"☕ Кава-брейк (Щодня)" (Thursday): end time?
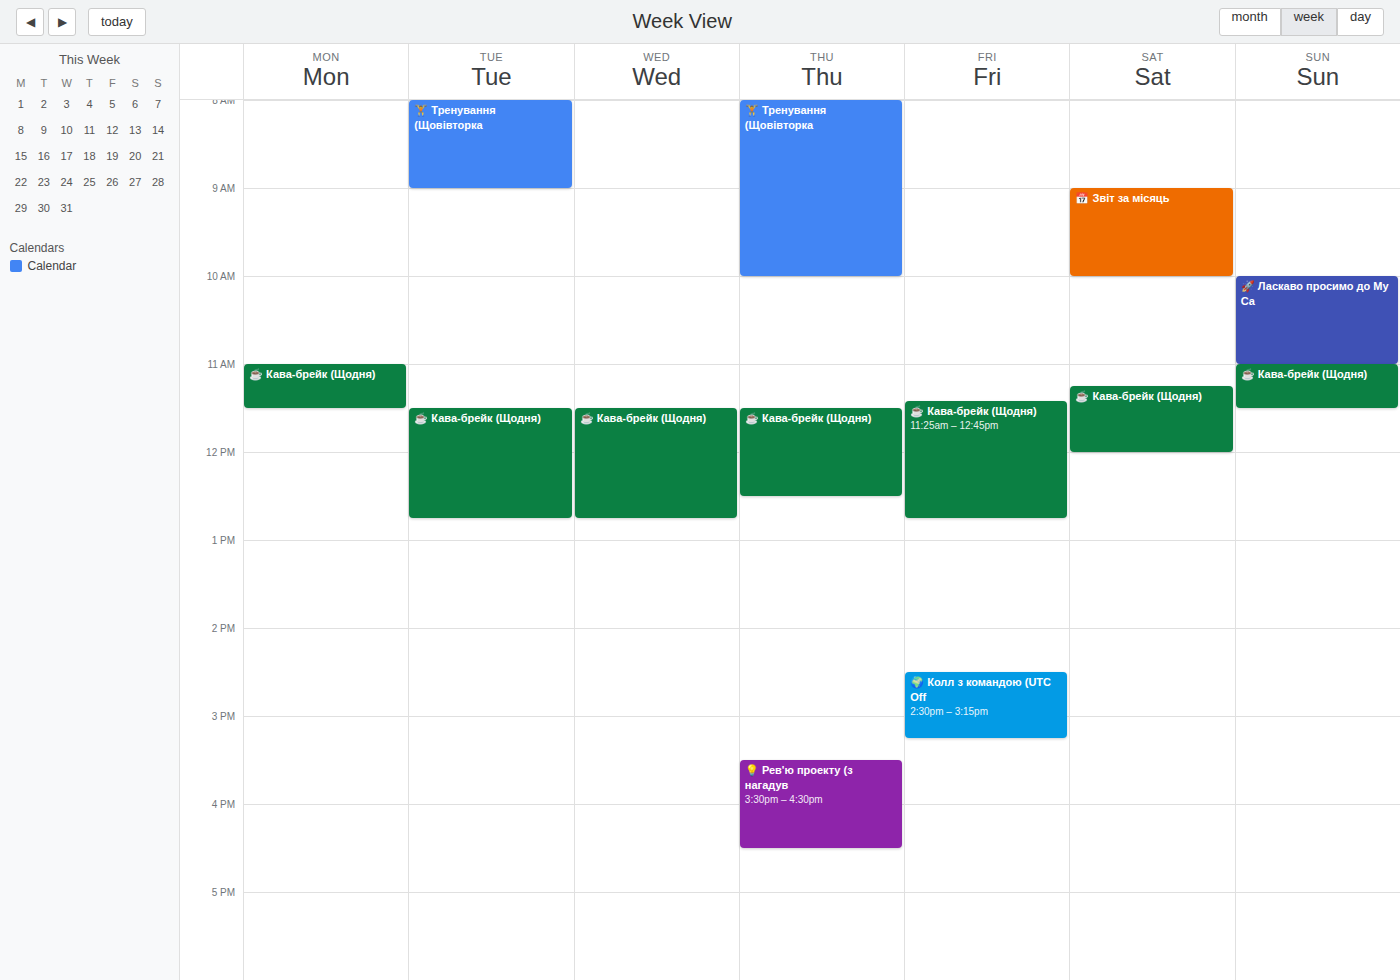
12:30 PM